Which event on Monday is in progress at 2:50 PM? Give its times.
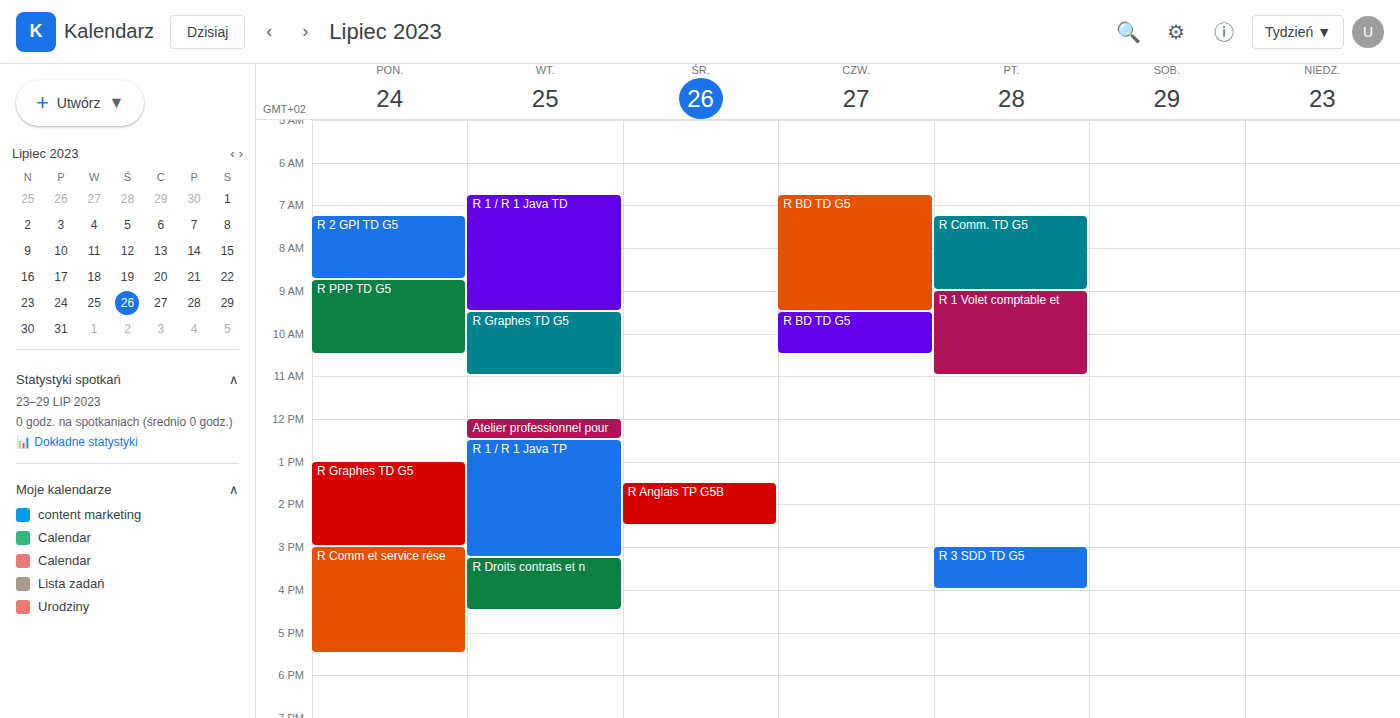
"R Graphes TD G5", 1:00 PM to 3:00 PM